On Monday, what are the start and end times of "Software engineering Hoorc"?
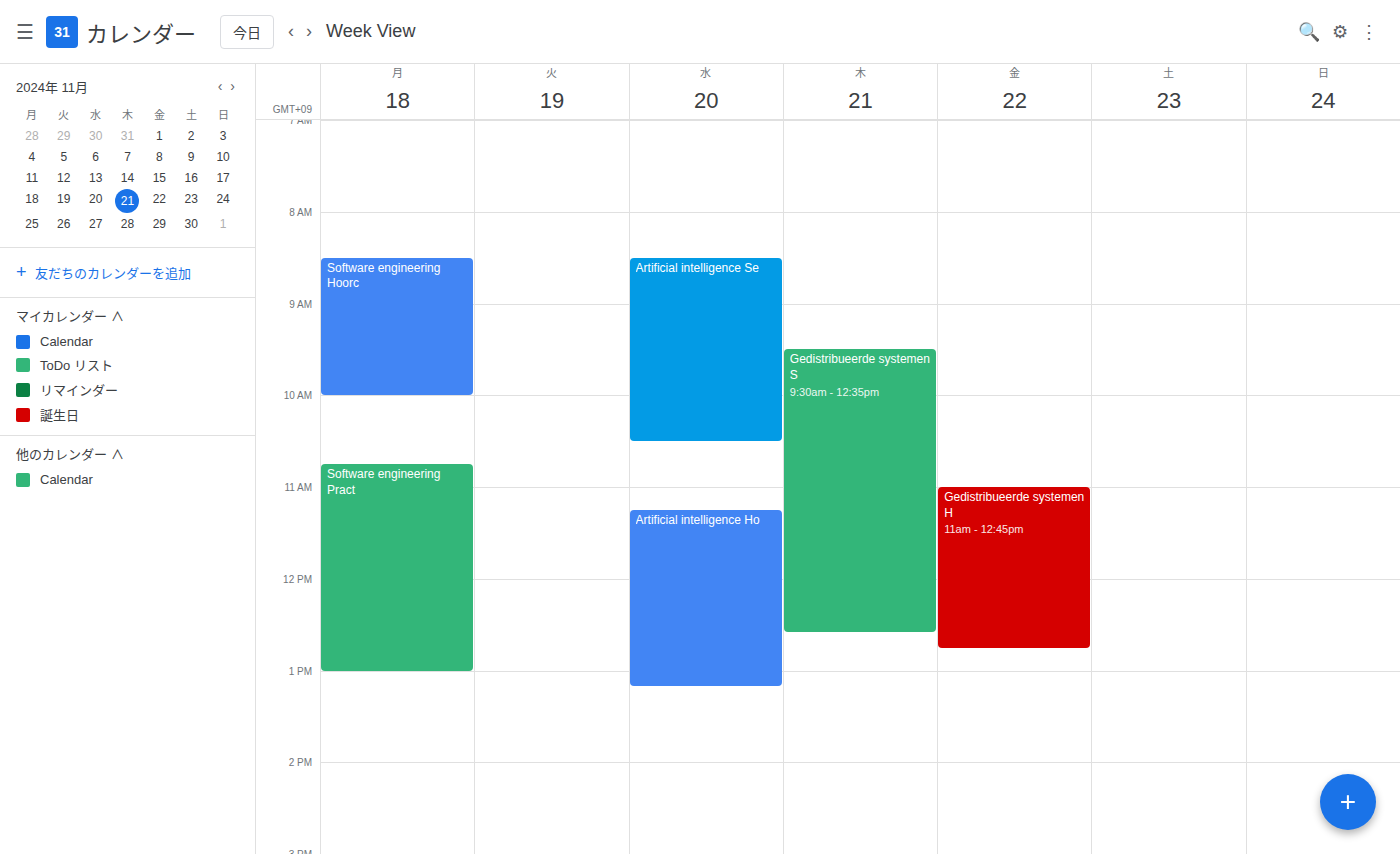
8:30 AM to 10:00 AM